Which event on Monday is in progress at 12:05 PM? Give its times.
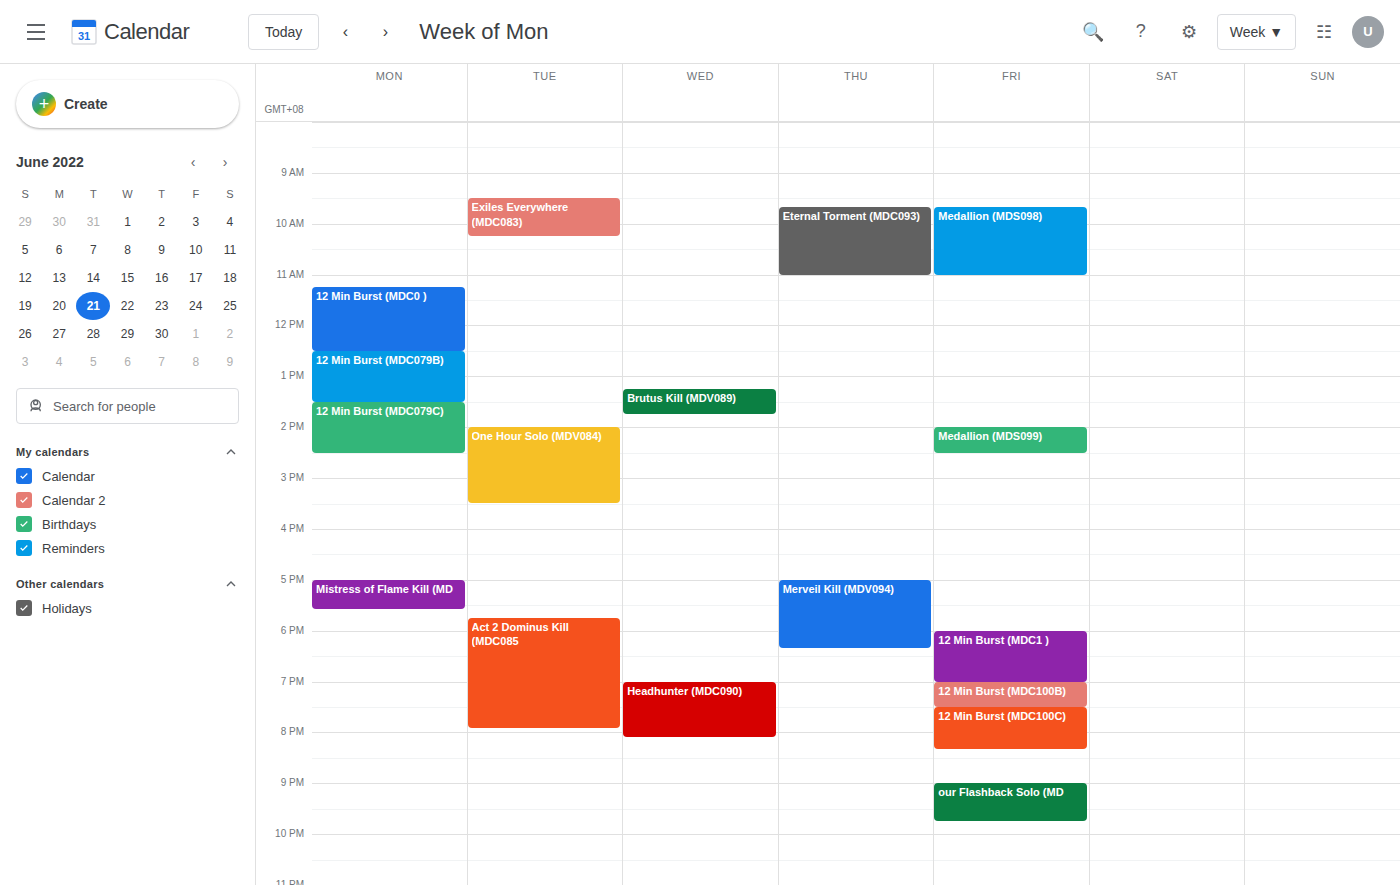
"12 Min Burst (MDC0 )", 11:15 AM to 12:30 PM